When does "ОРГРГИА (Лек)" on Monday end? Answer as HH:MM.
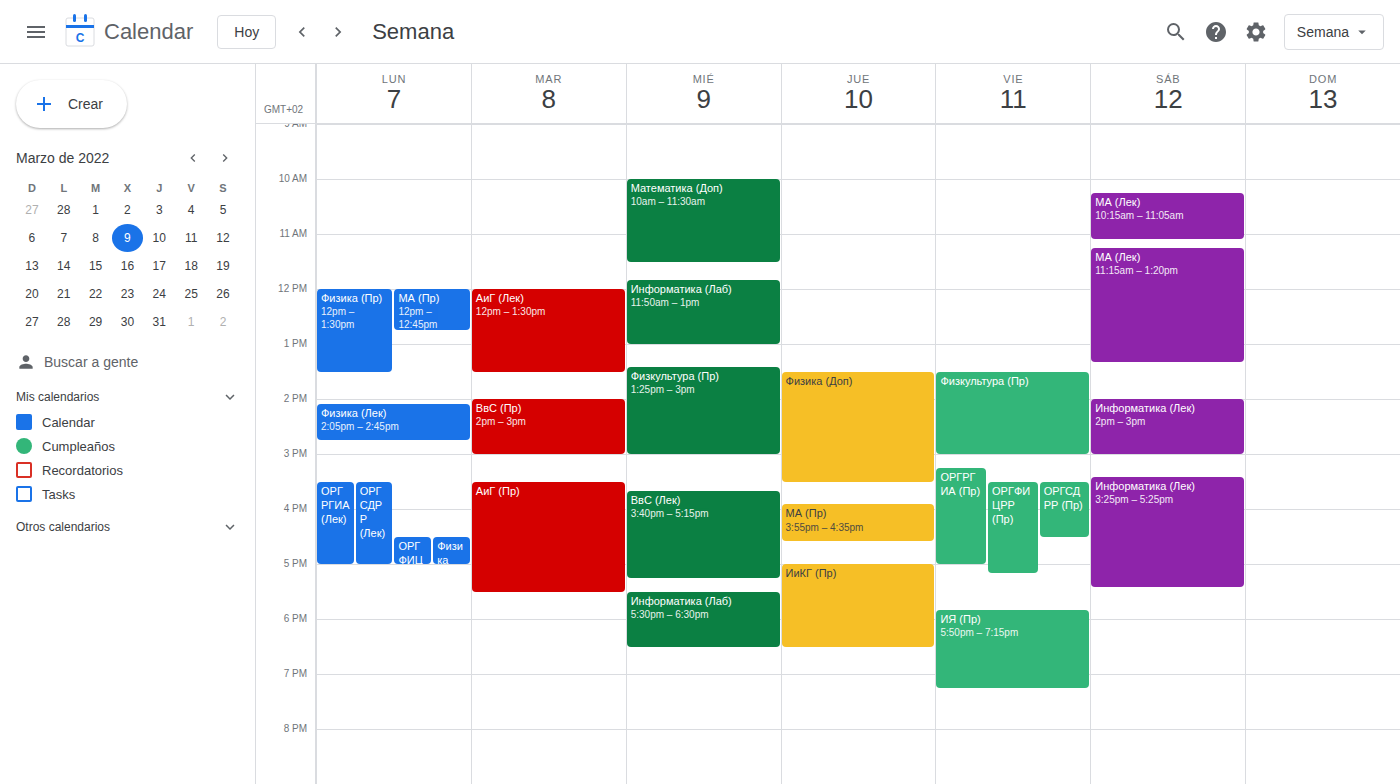
17:00